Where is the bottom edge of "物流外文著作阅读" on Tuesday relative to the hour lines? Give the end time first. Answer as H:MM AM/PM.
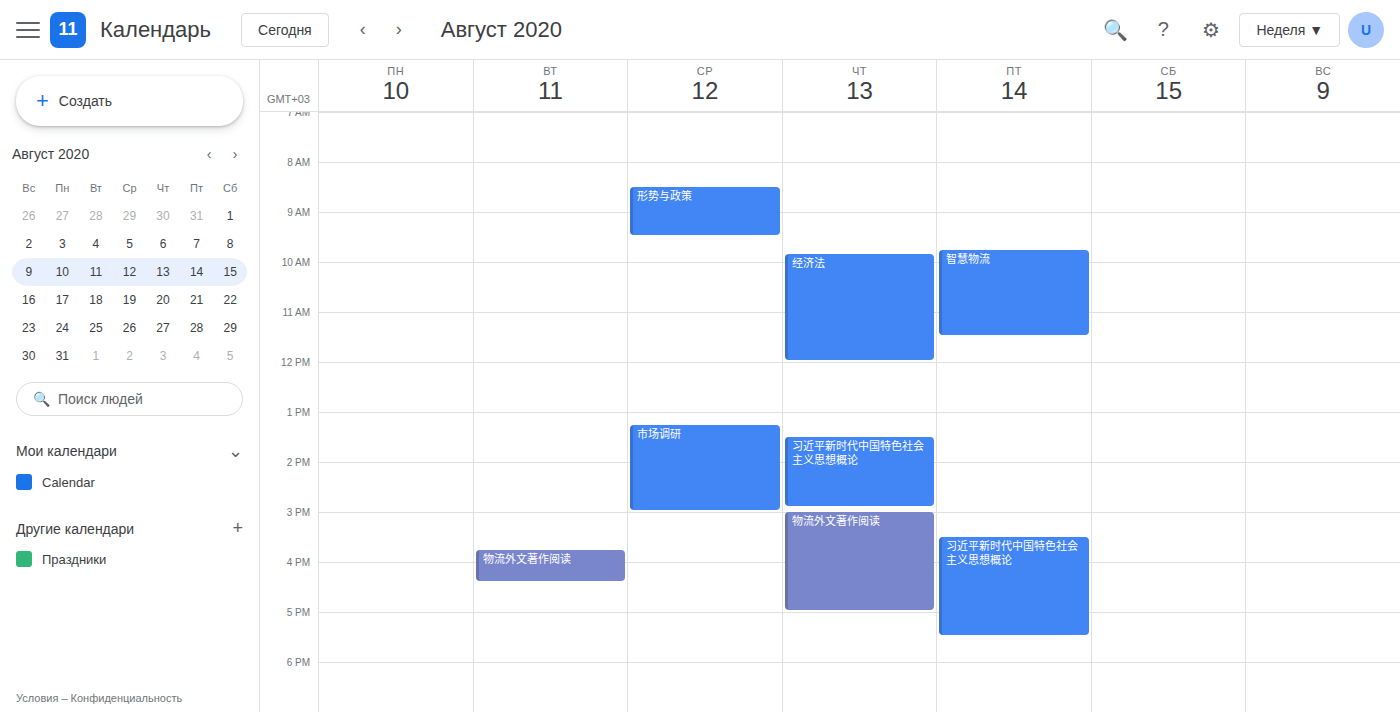
4:25 PM -- neither: 25 minutes below the 4 PM line and 35 minutes above the 5 PM line.